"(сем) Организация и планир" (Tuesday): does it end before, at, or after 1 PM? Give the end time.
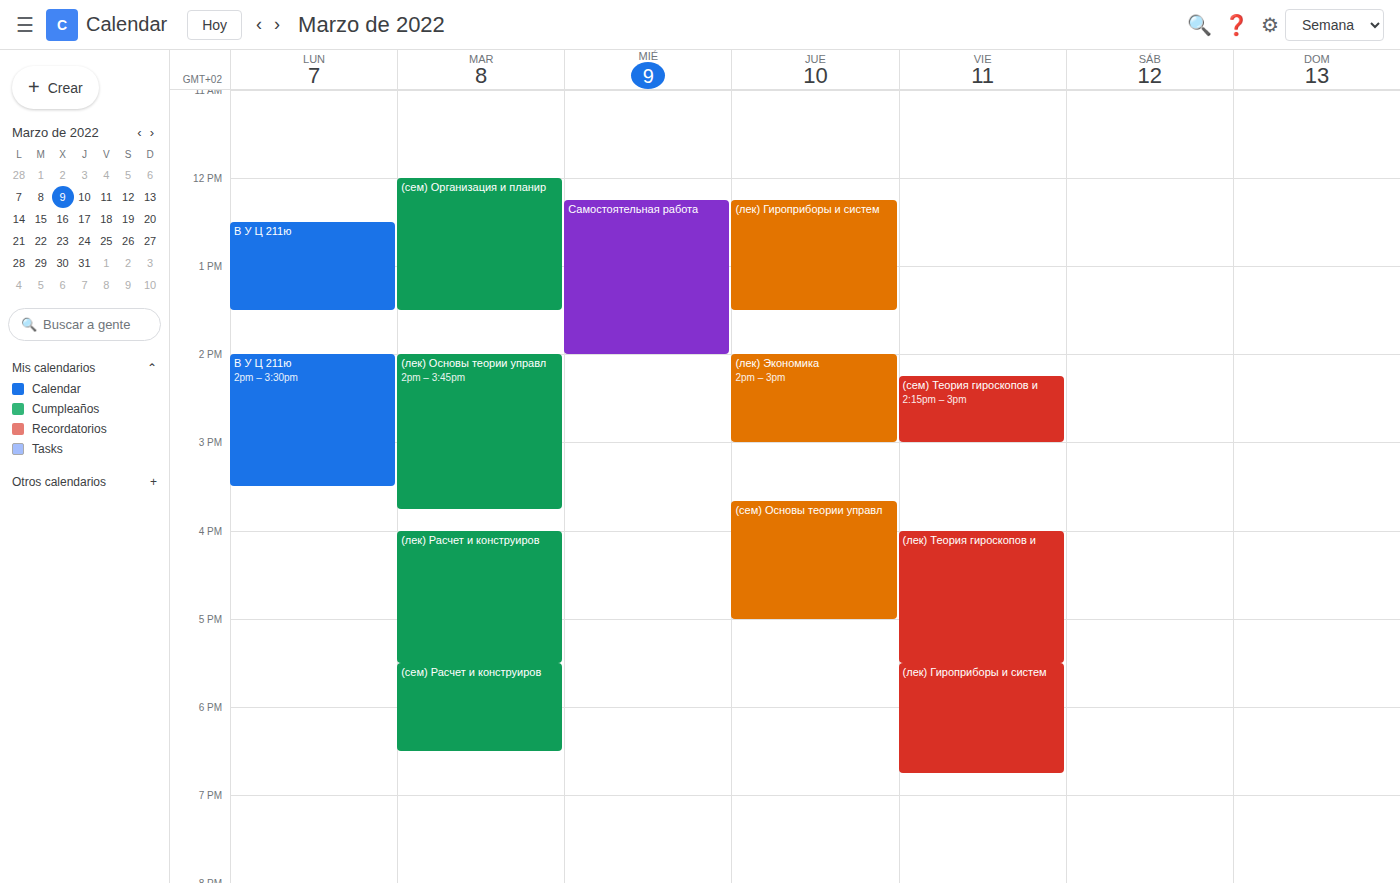
1:30 PM -- after 1 PM, 30 minutes below the 1 PM line.